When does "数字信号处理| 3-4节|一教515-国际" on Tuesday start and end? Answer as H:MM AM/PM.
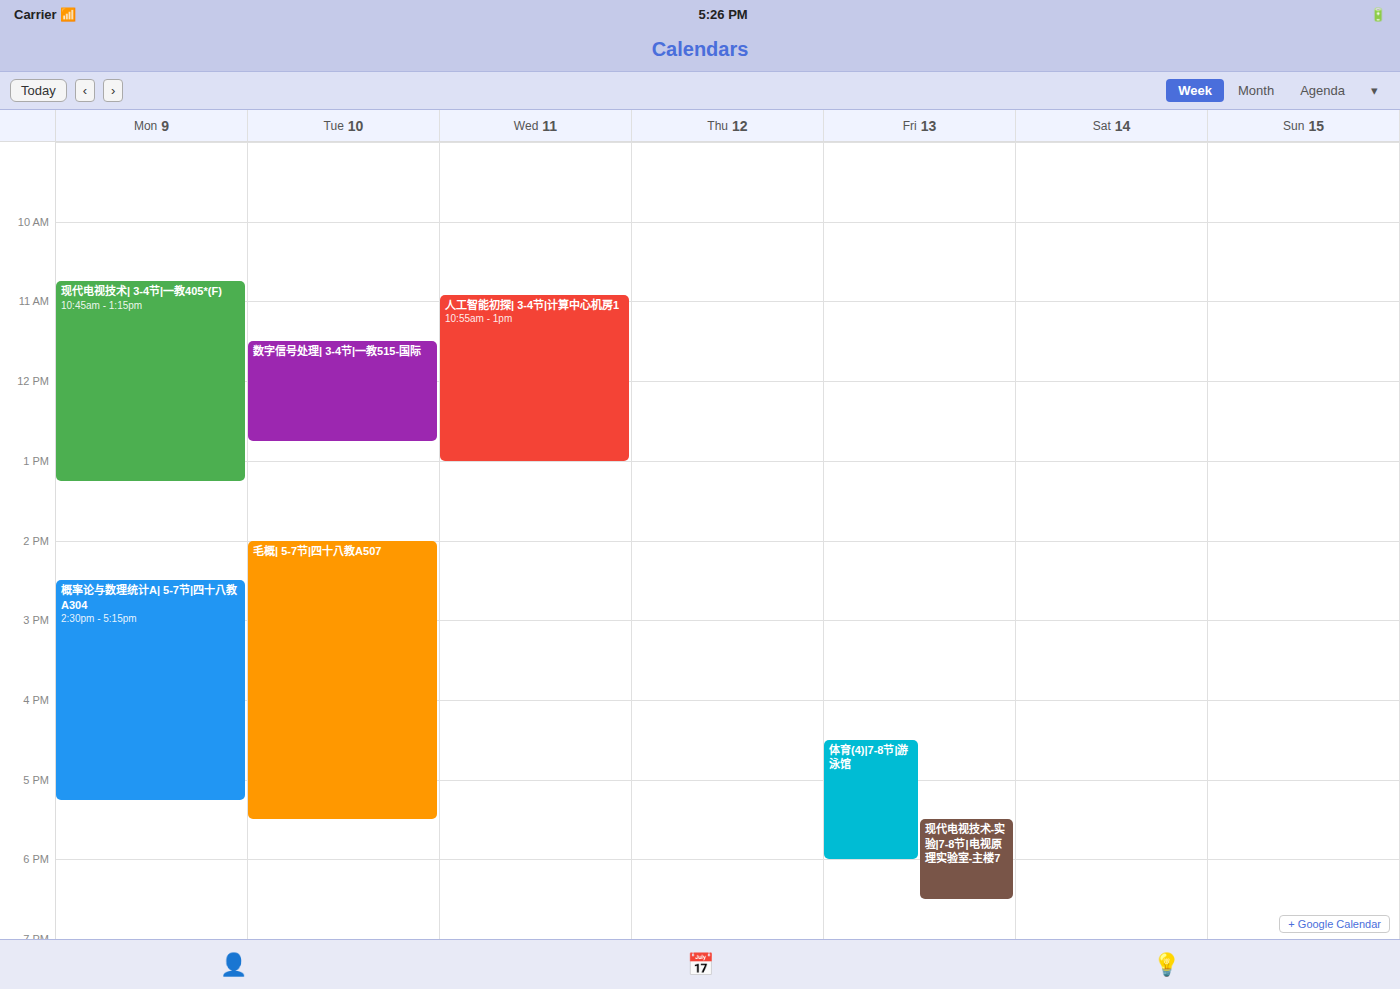
11:30 AM to 12:45 PM